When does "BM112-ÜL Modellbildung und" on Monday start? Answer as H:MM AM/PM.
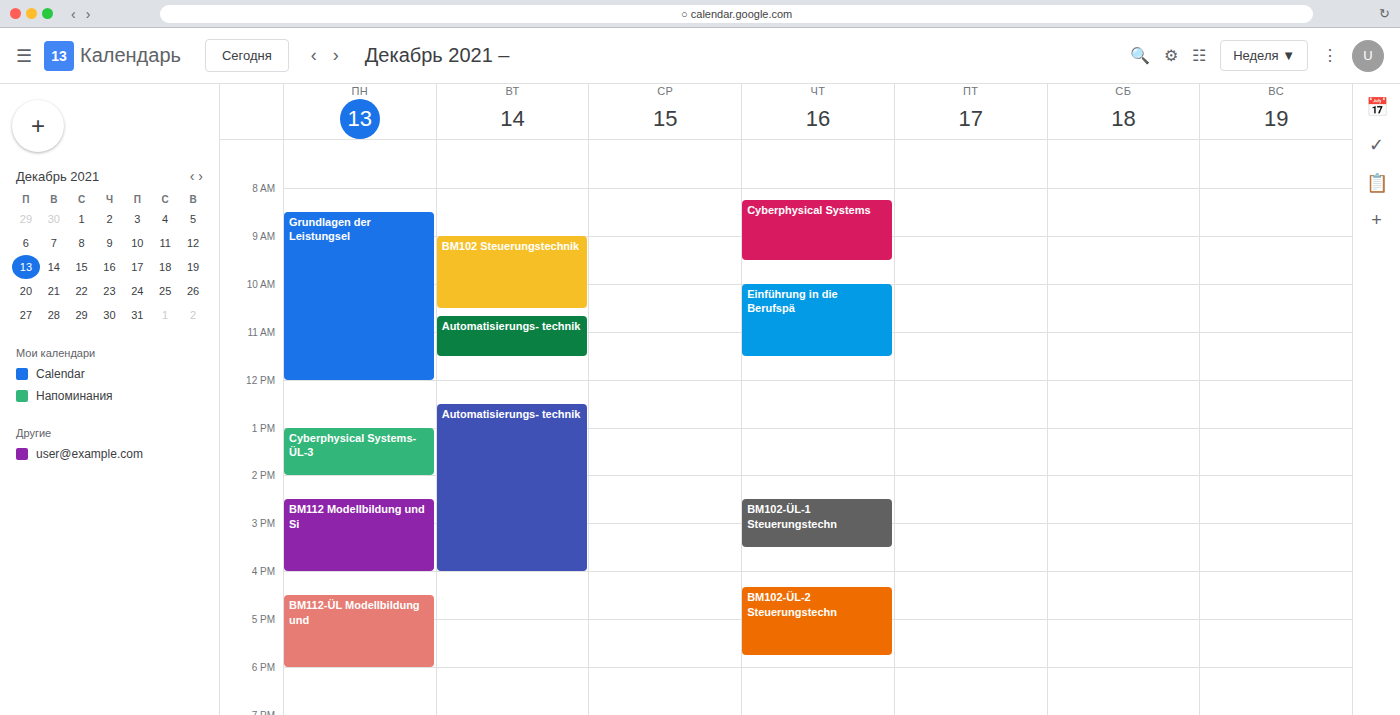
4:30 PM